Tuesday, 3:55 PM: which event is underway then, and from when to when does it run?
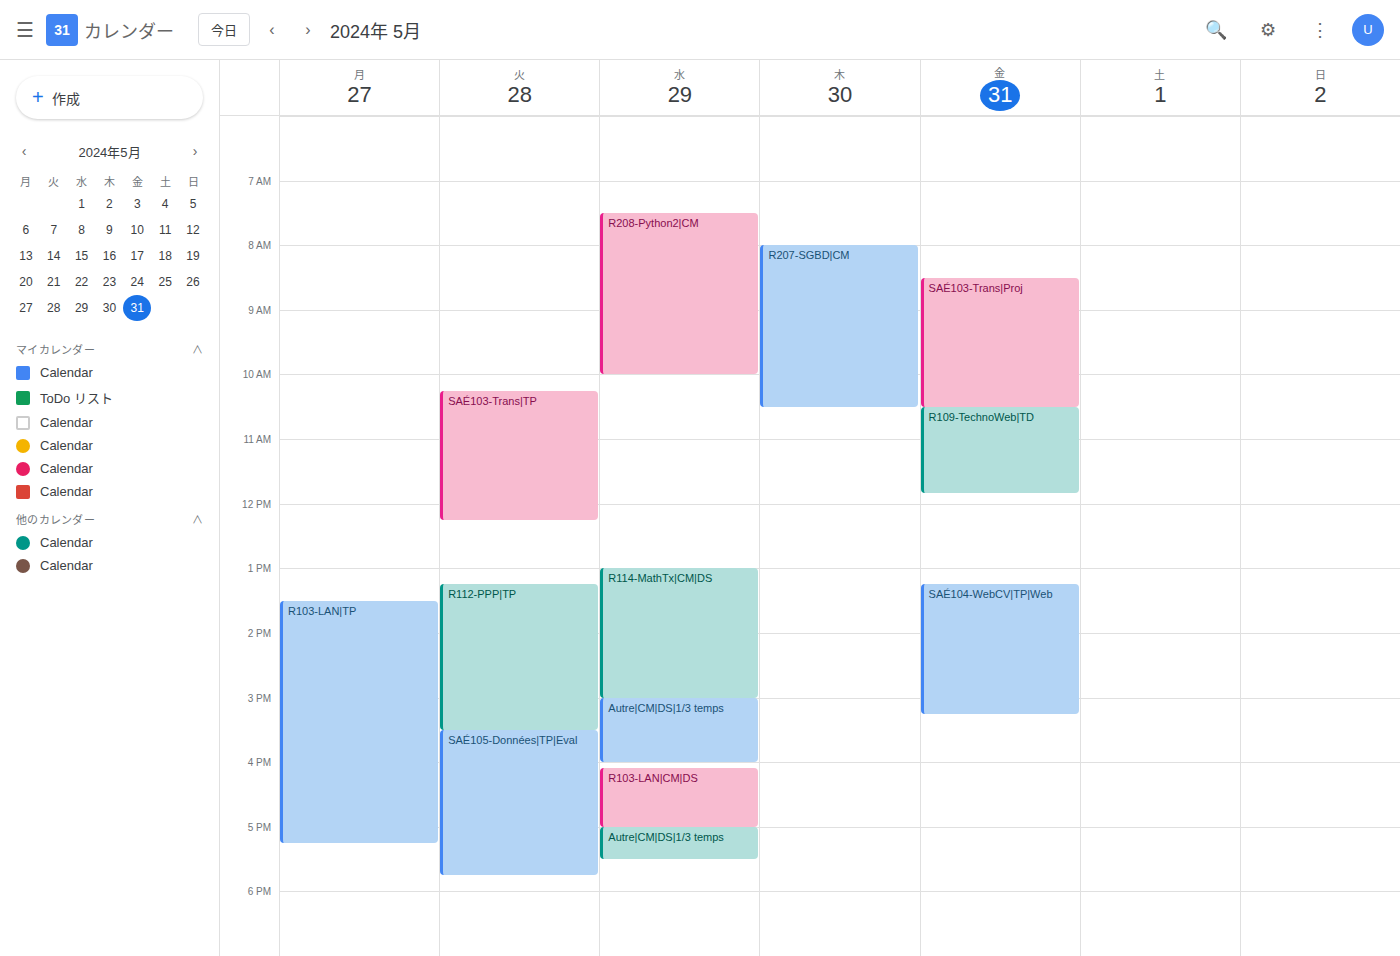
"SAÉ105-Données|TP|Eval", 3:30 PM to 5:45 PM